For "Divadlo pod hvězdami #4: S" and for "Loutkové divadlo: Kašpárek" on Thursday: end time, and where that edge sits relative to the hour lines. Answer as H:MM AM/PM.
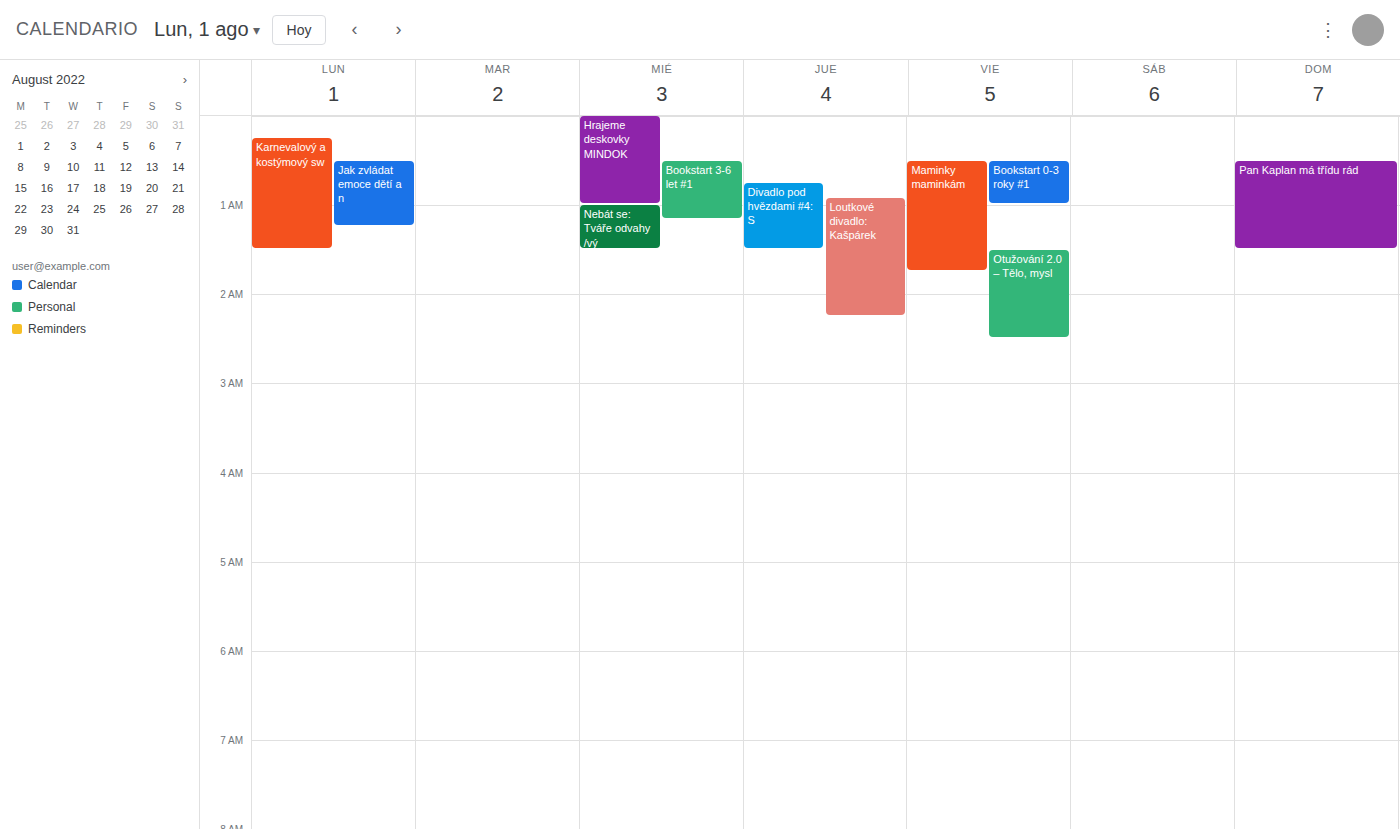
"Divadlo pod hvězdami #4: S": 1:30 AM, halfway between the 1 AM and 2 AM lines. "Loutkové divadlo: Kašpárek": 2:15 AM, neither: a quarter of the way from the 2 AM line to the 3 AM line.